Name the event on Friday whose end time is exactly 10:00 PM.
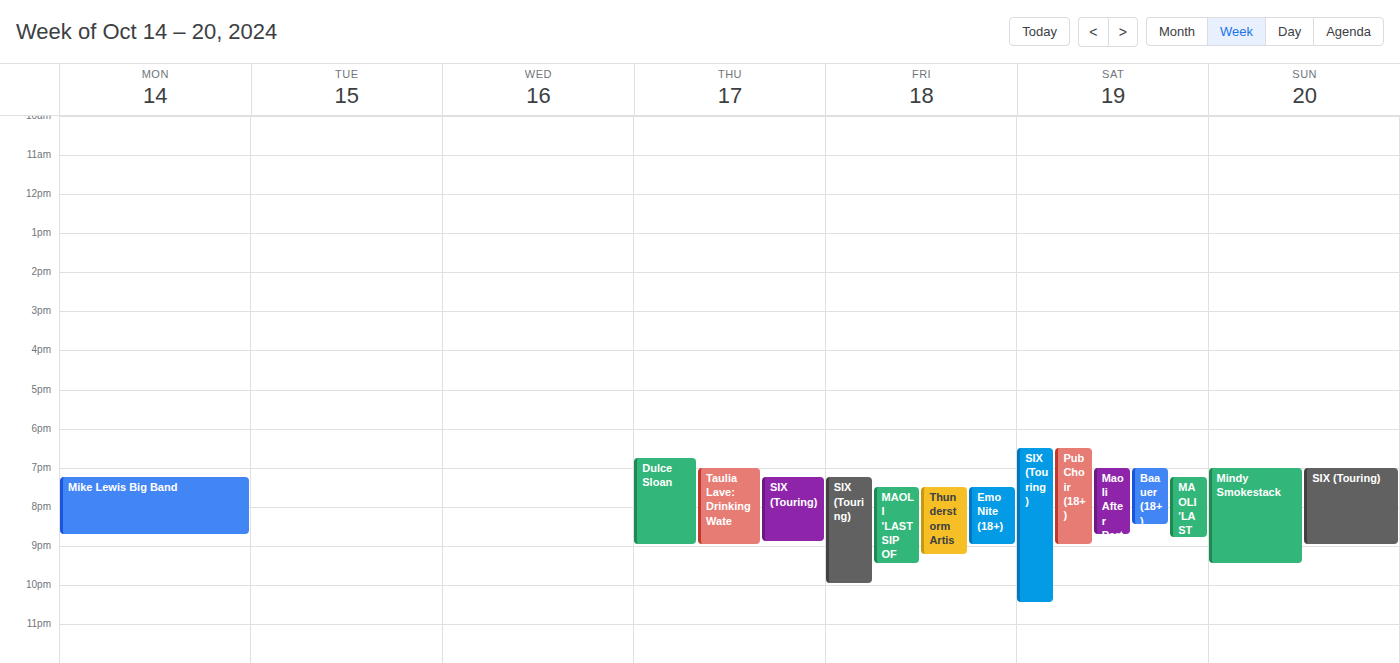
"SIX (Touring)"